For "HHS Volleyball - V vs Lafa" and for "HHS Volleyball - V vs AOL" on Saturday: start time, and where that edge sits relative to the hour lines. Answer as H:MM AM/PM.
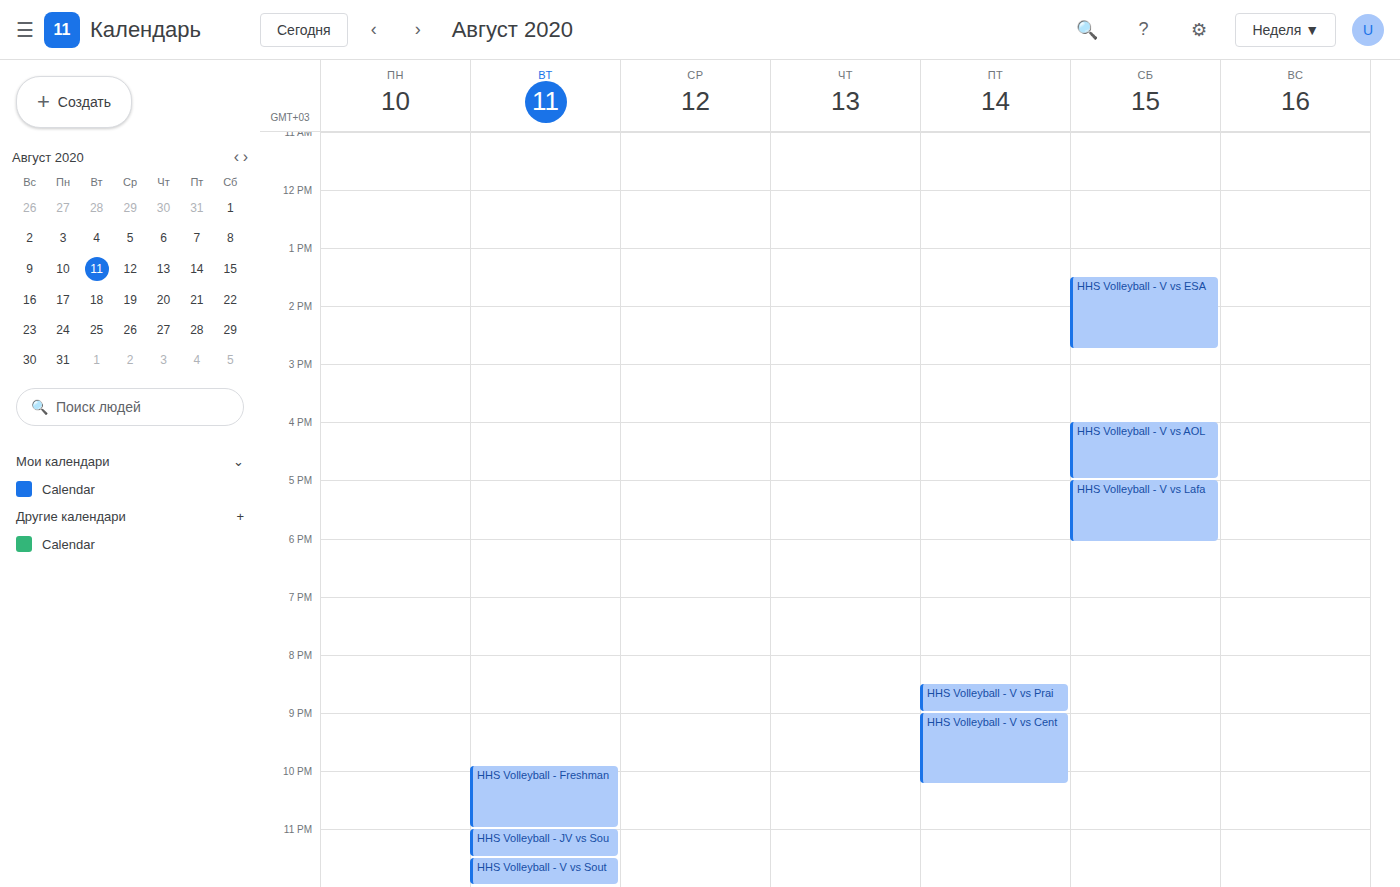
"HHS Volleyball - V vs Lafa": 5:00 PM, exactly on the 5 PM line. "HHS Volleyball - V vs AOL": 4:00 PM, exactly on the 4 PM line.